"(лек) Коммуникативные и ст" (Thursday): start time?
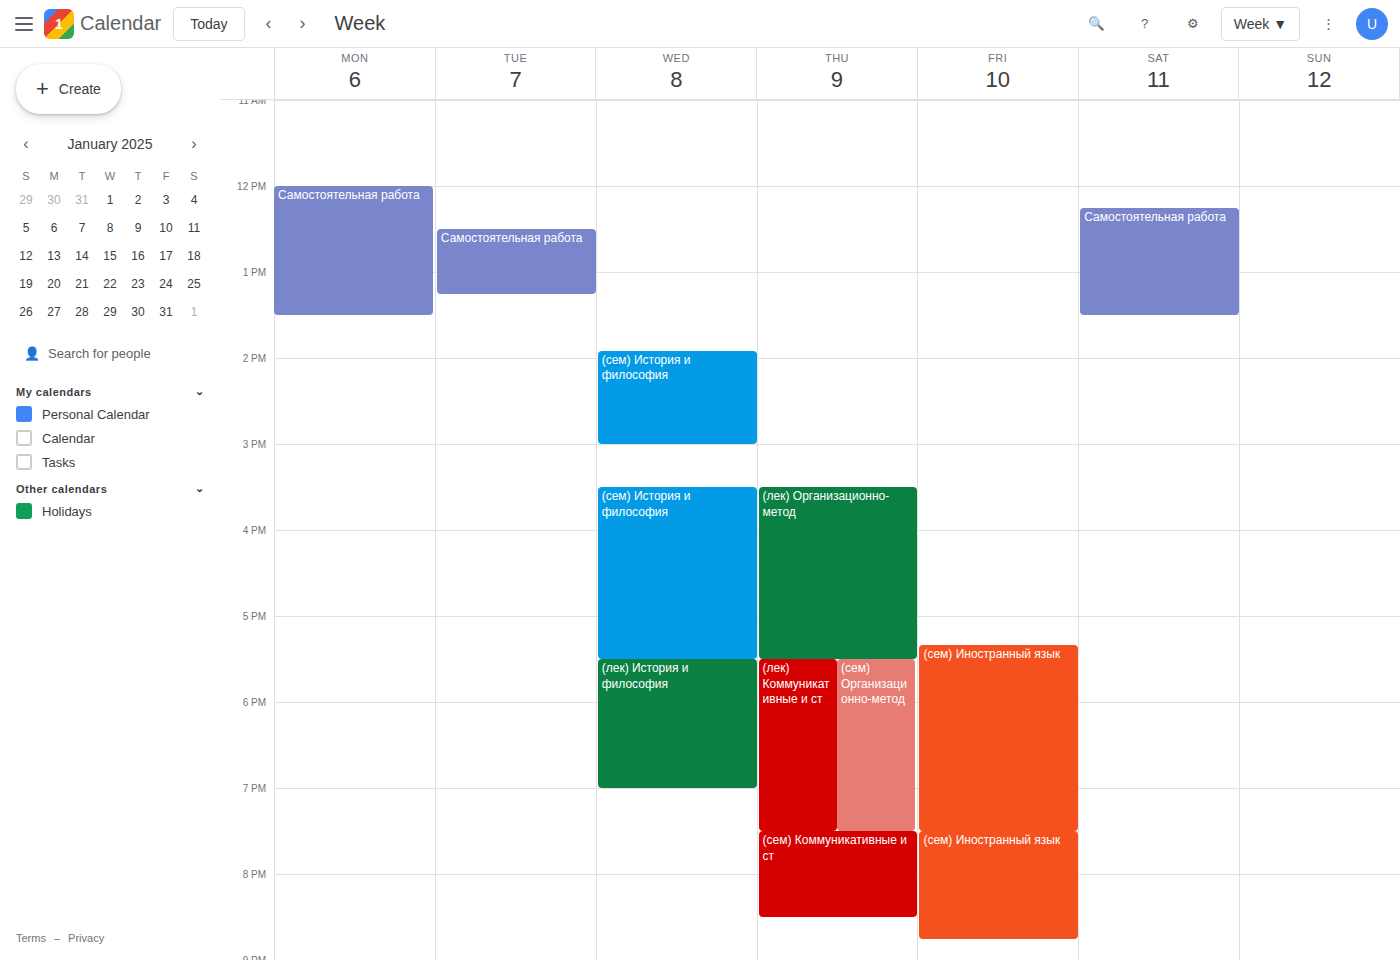
5:30 PM